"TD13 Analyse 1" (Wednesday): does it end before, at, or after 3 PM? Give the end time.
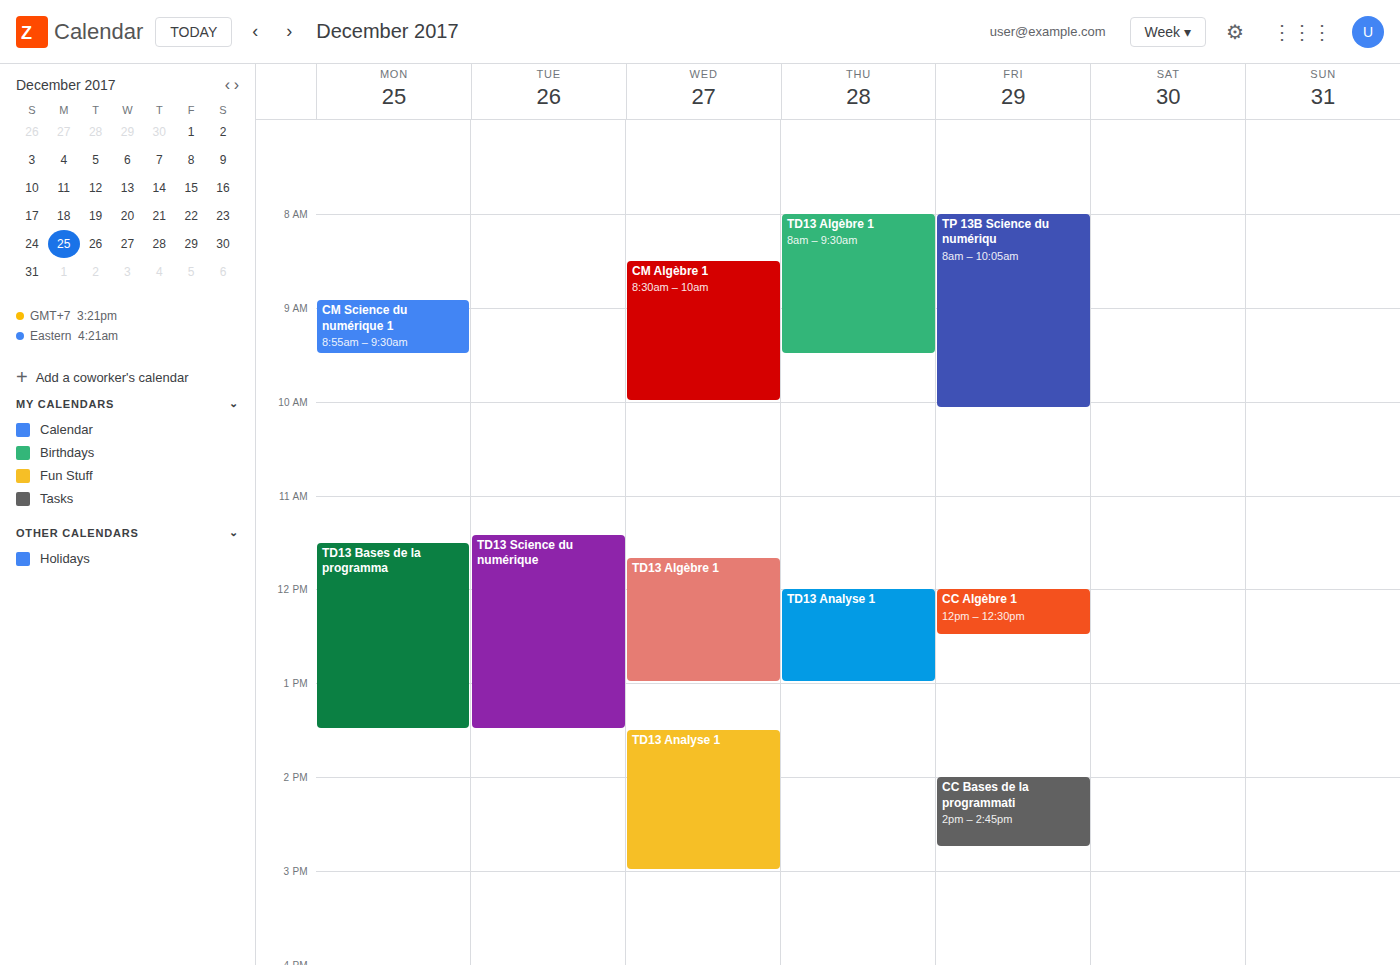
3:00 PM -- exactly at 3 PM, on the 3 PM line.